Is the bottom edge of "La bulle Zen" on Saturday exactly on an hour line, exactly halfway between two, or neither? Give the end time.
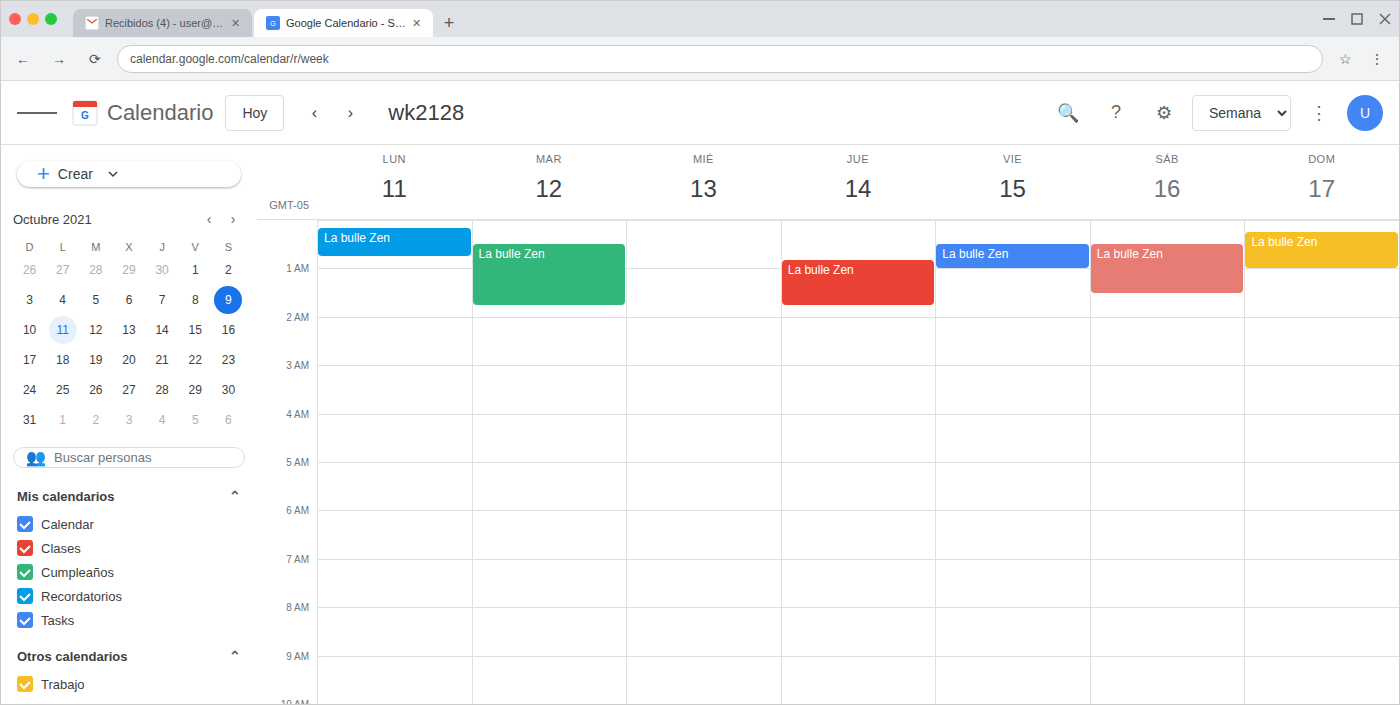
1:30 AM -- halfway between the 1 AM and 2 AM lines.